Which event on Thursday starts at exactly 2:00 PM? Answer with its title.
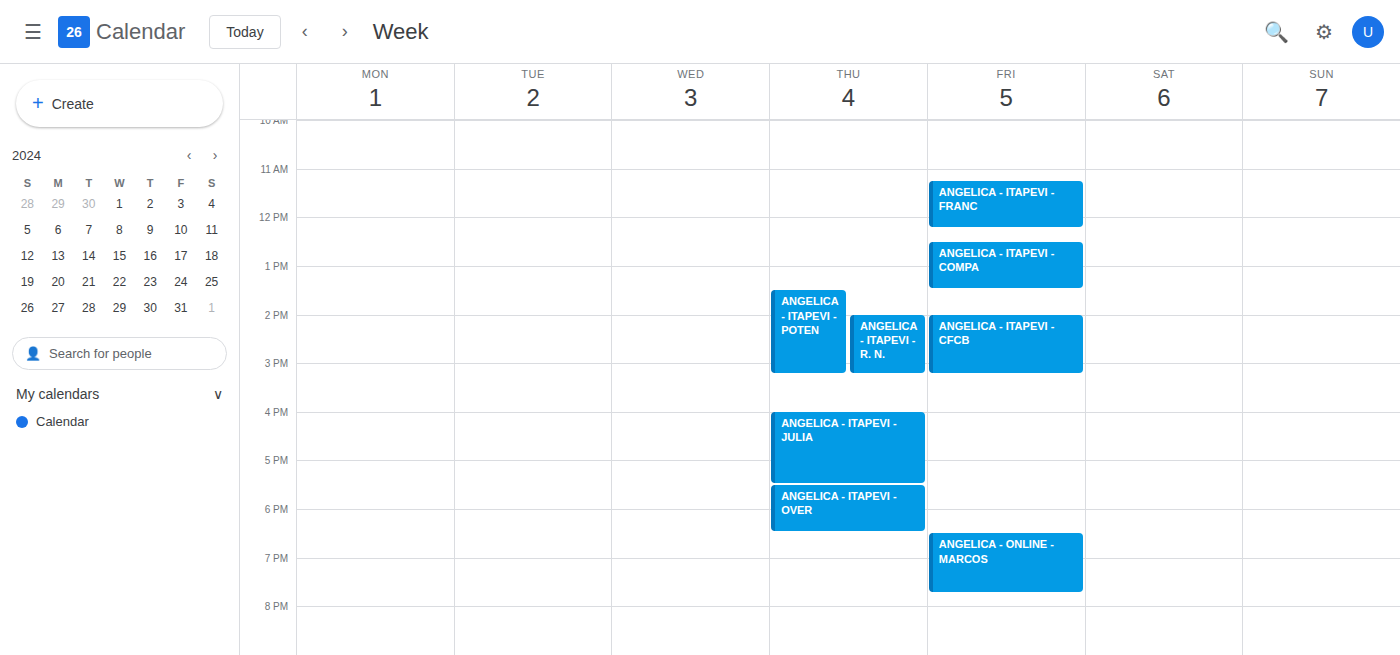
"ANGELICA - ITAPEVI - R. N."